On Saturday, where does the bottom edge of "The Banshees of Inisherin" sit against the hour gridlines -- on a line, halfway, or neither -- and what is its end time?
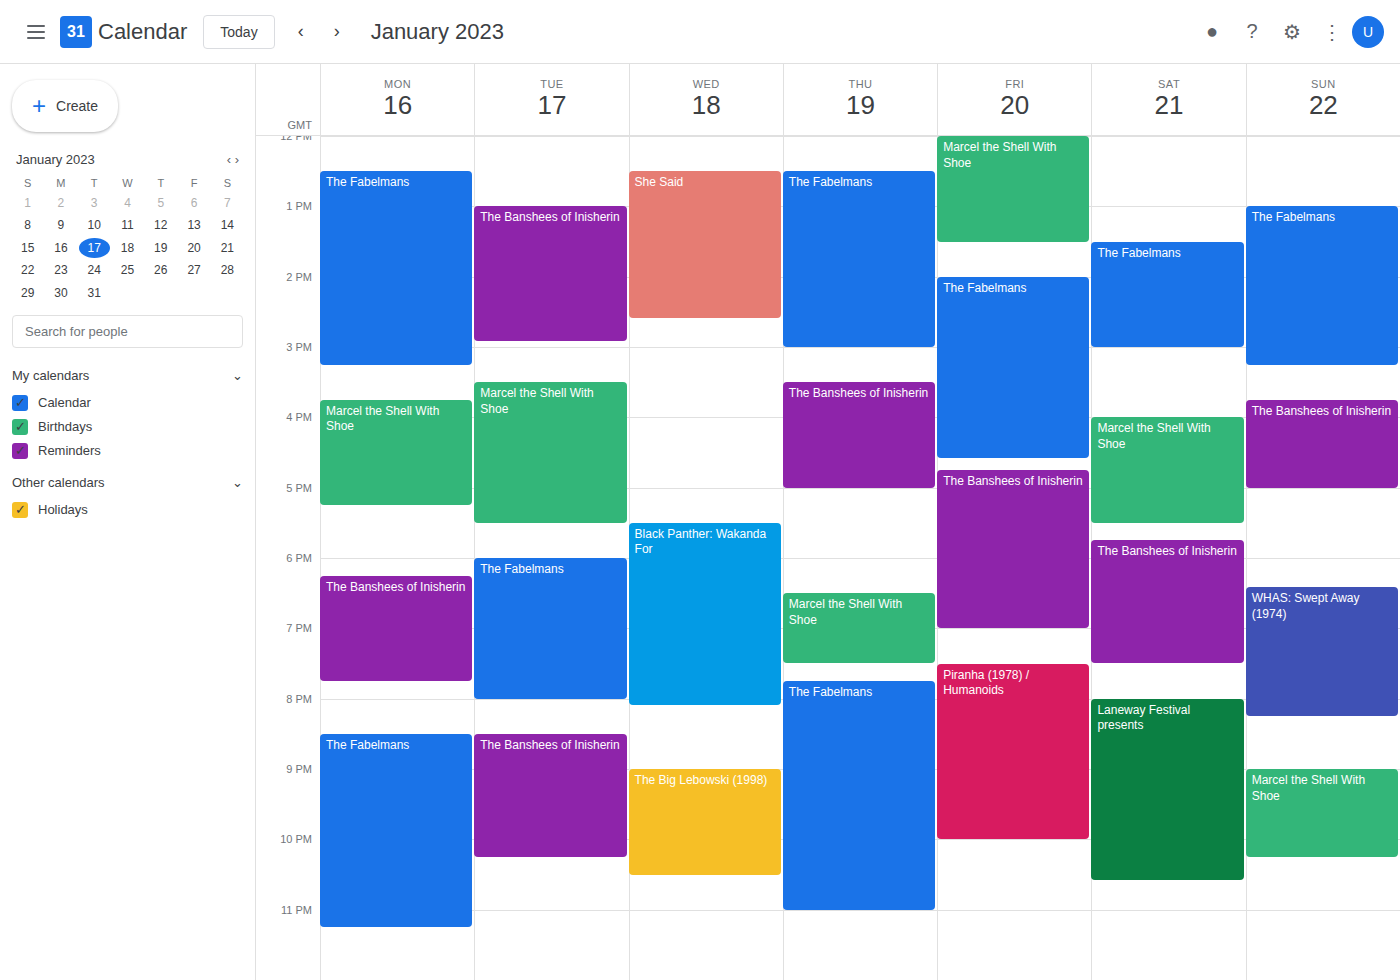
19:30 -- halfway between the 19:00 and 20:00 lines.